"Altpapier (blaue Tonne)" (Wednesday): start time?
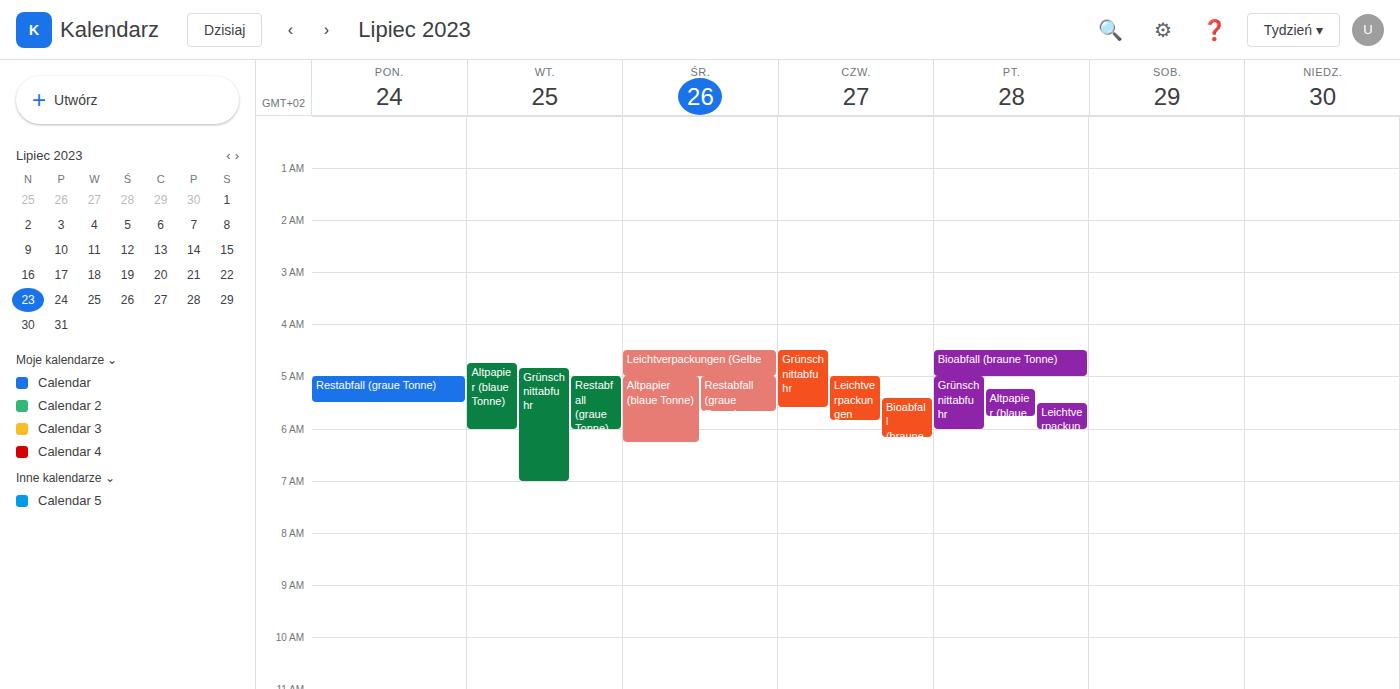
5:00 AM